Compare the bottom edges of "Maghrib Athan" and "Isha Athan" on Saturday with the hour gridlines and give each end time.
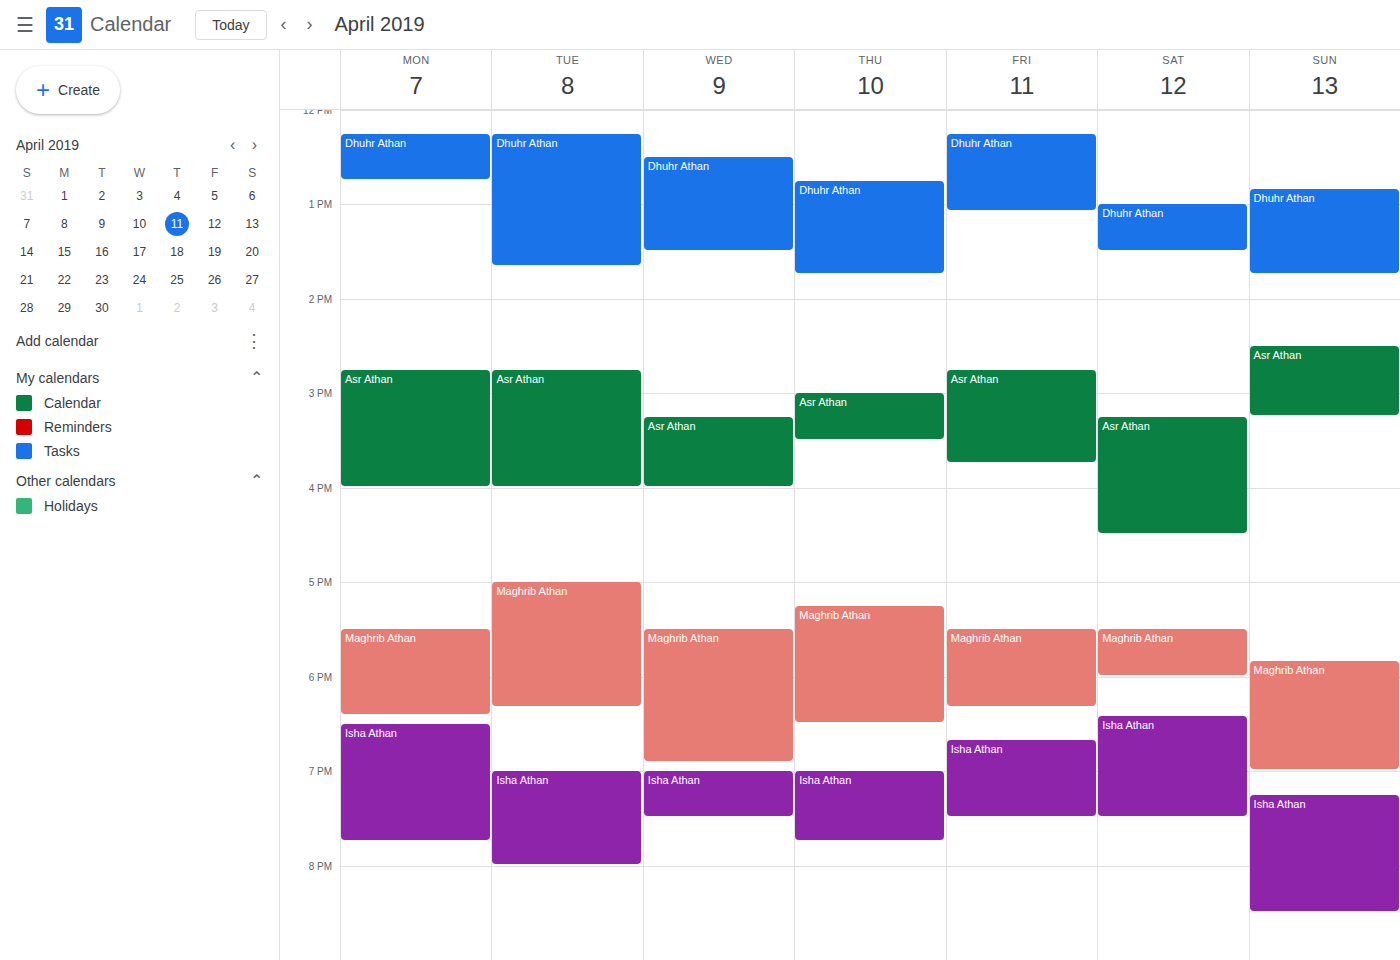
"Maghrib Athan": 6:00 PM, exactly on the 6 PM line. "Isha Athan": 7:30 PM, halfway between the 7 PM and 8 PM lines.